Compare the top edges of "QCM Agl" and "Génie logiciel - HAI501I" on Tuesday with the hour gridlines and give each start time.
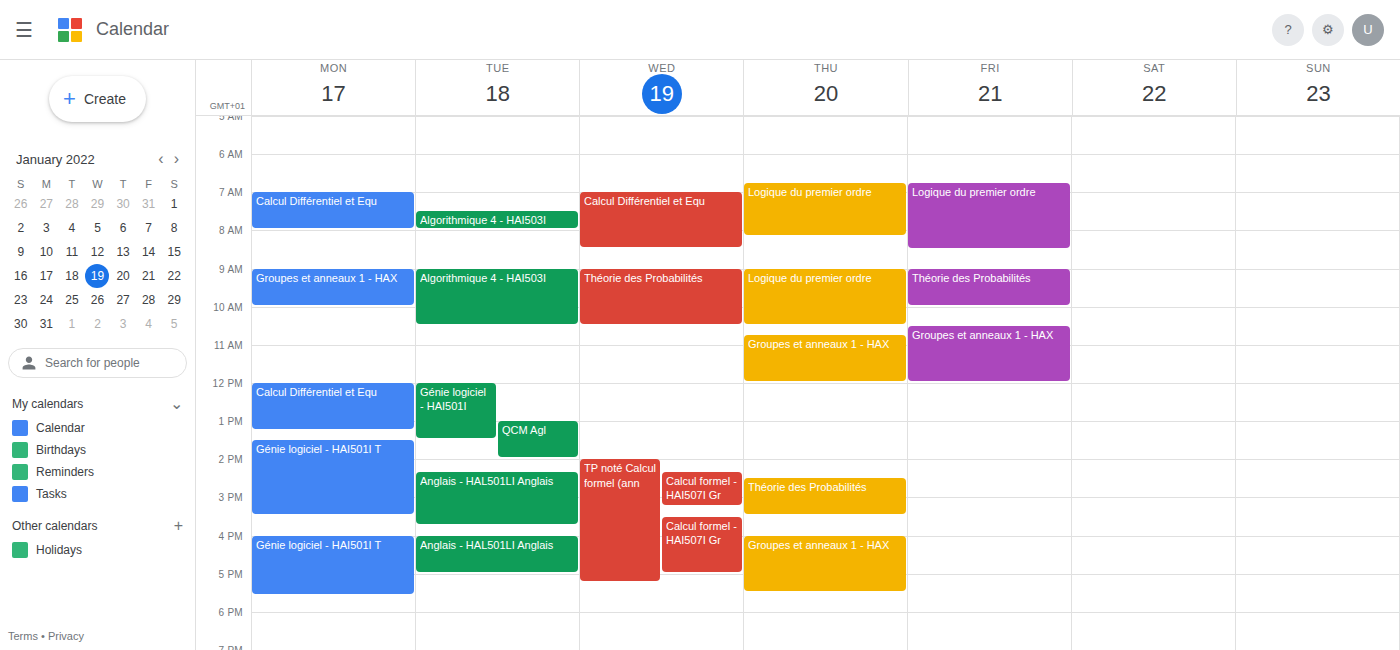
"QCM Agl": 1:00 PM, exactly on the 1 PM line. "Génie logiciel - HAI501I": 12:00 PM, exactly on the 12 PM line.